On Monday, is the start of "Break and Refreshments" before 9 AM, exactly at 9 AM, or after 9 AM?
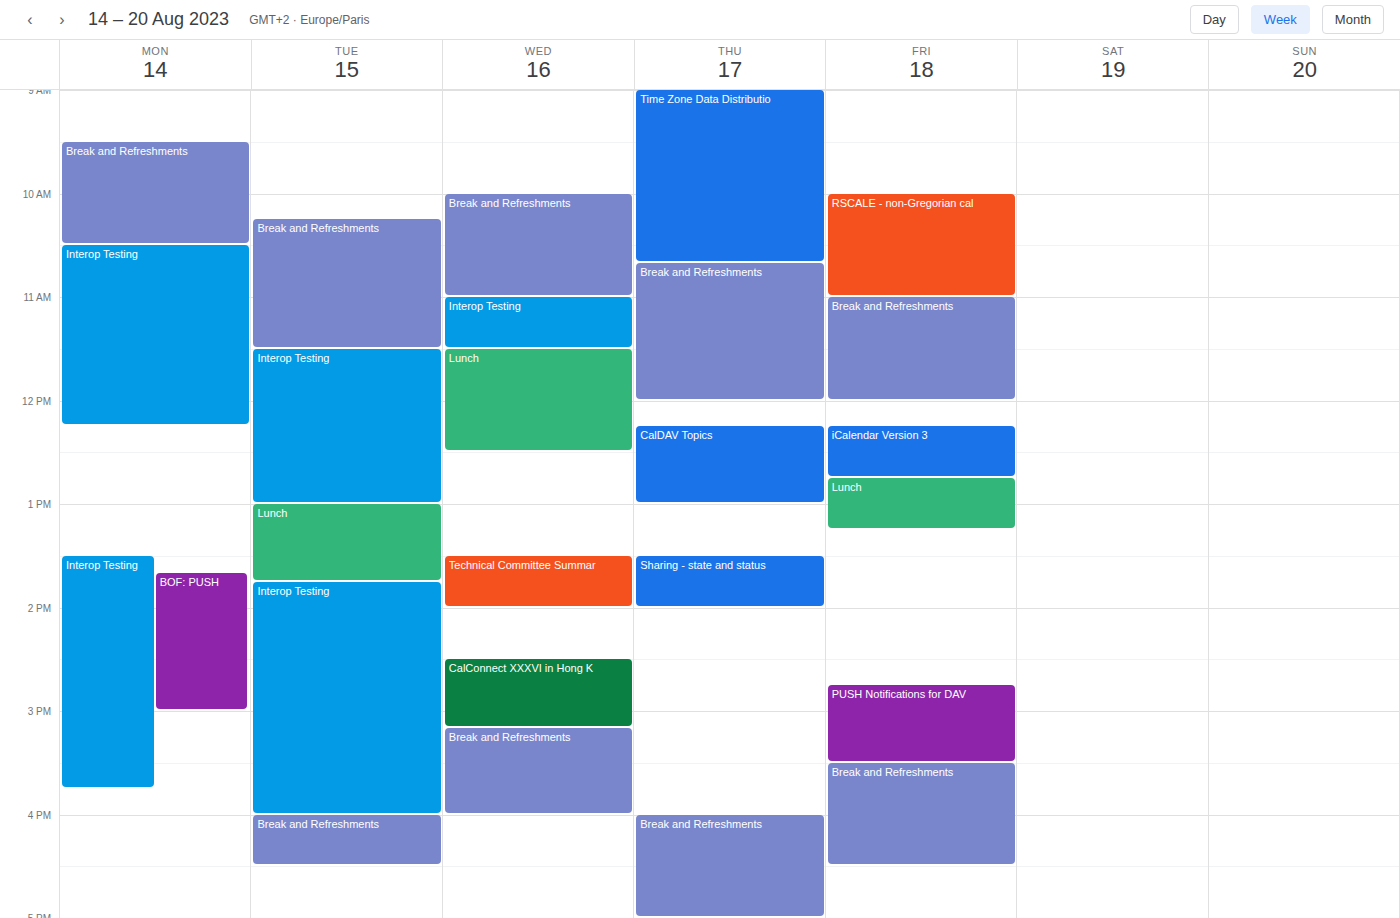
9:30 AM -- after 9 AM, 30 minutes below the 9 AM line.